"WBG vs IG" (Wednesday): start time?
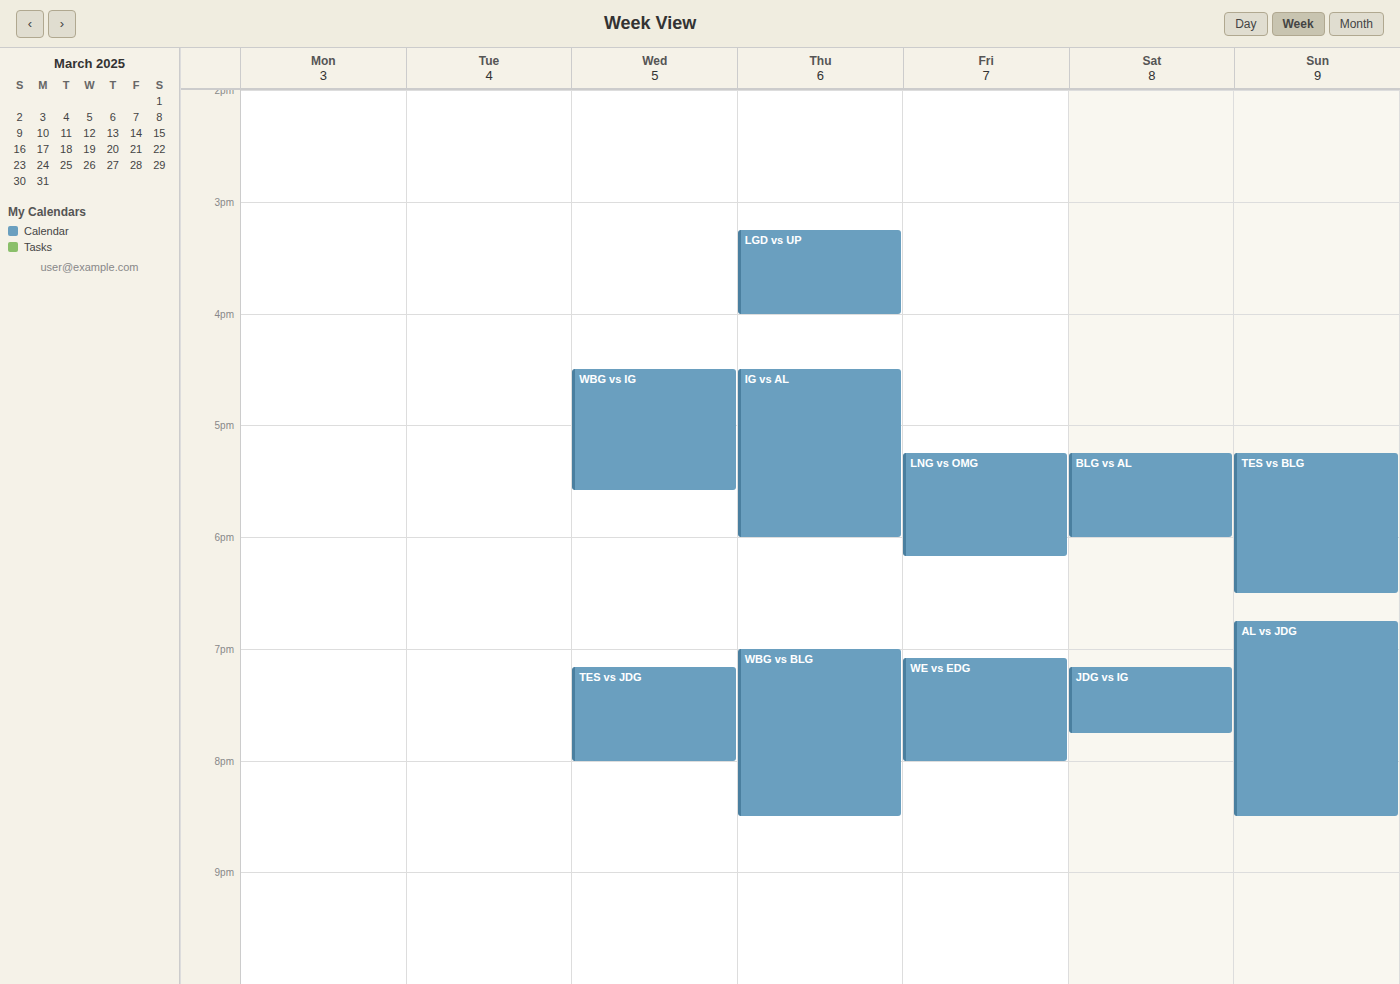
4:30 PM